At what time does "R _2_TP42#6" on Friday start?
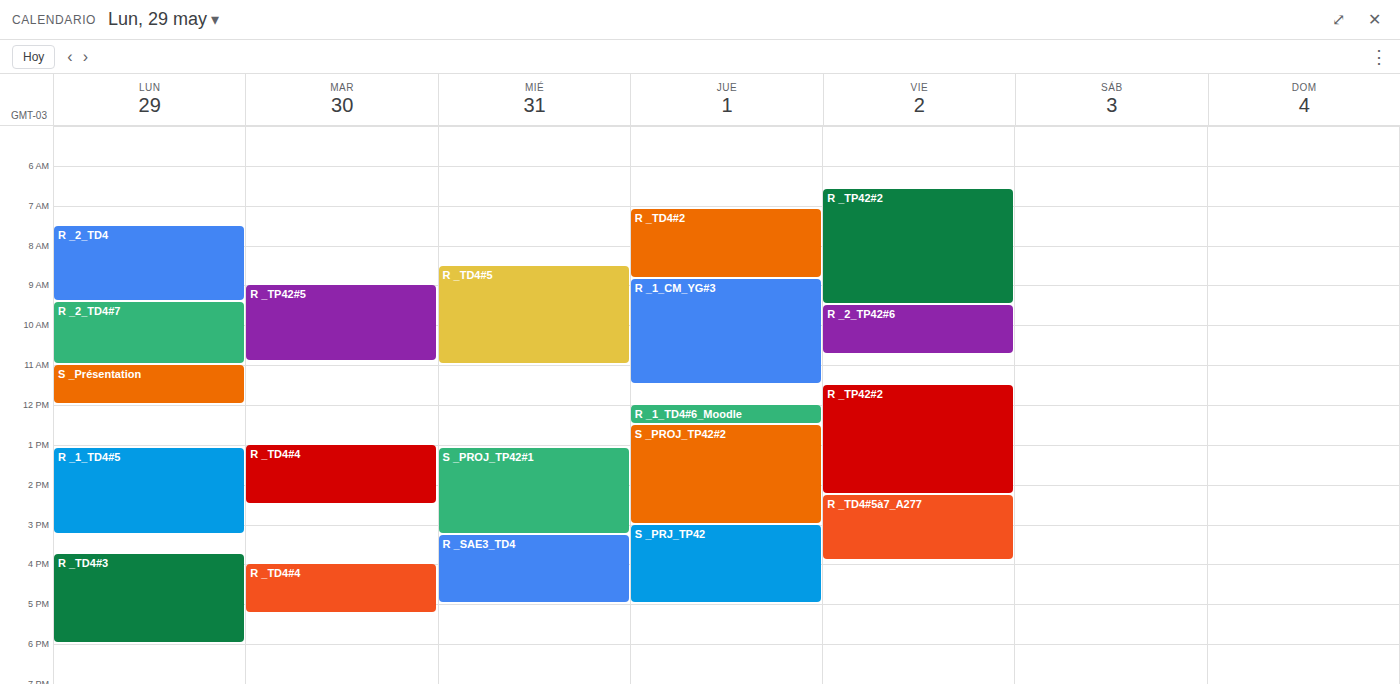
9:30 AM